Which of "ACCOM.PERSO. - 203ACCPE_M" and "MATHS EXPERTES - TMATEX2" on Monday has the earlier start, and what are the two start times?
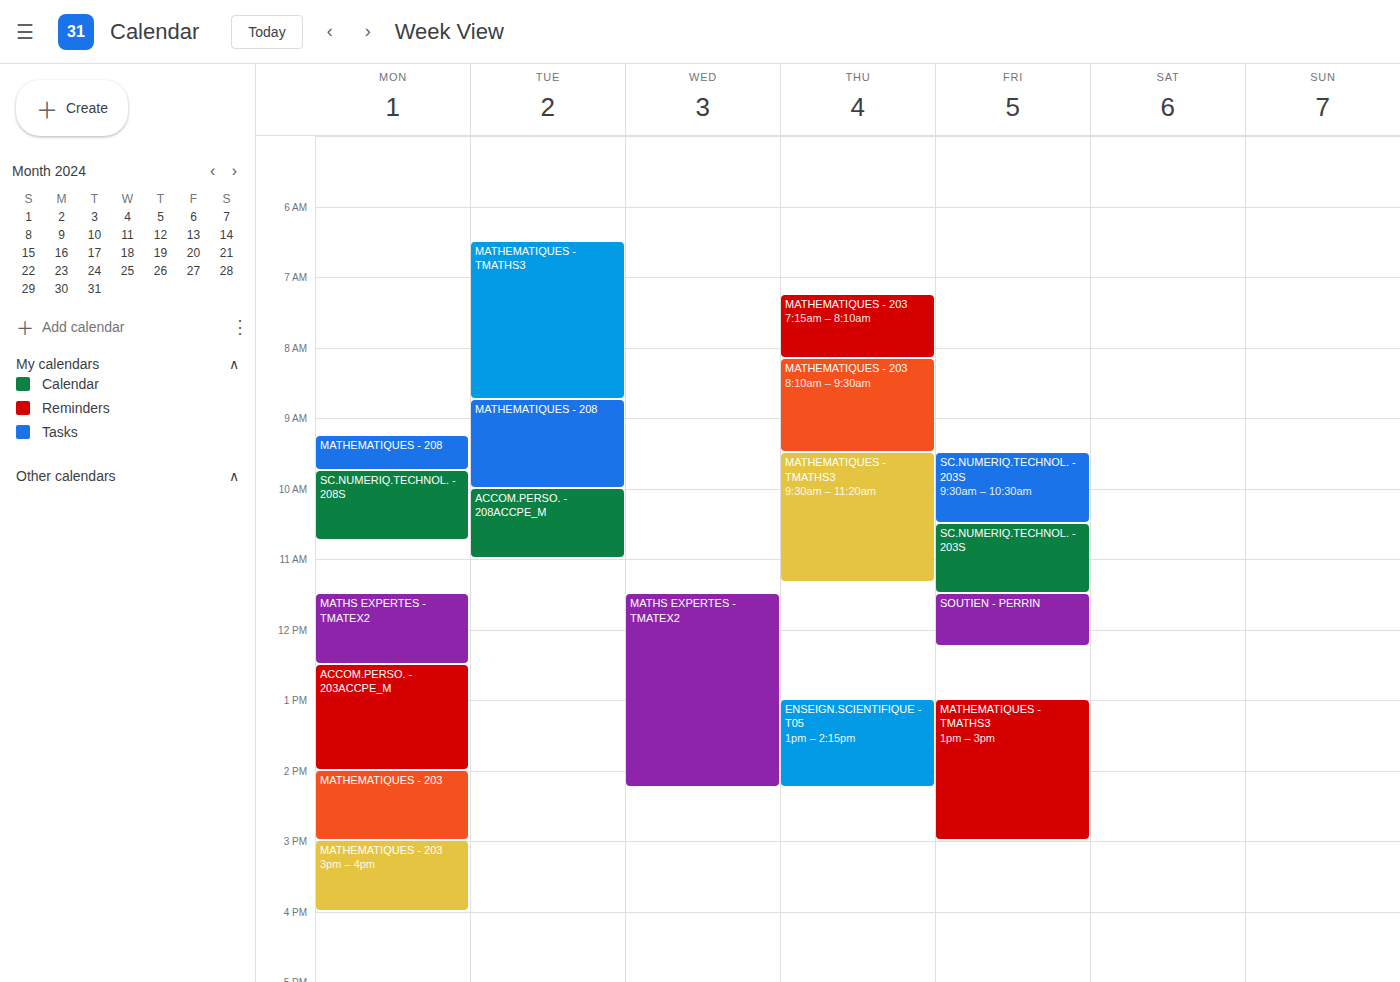
"MATHS EXPERTES - TMATEX2" 11:30 AM; "ACCOM.PERSO. - 203ACCPE_M" 12:30 PM.